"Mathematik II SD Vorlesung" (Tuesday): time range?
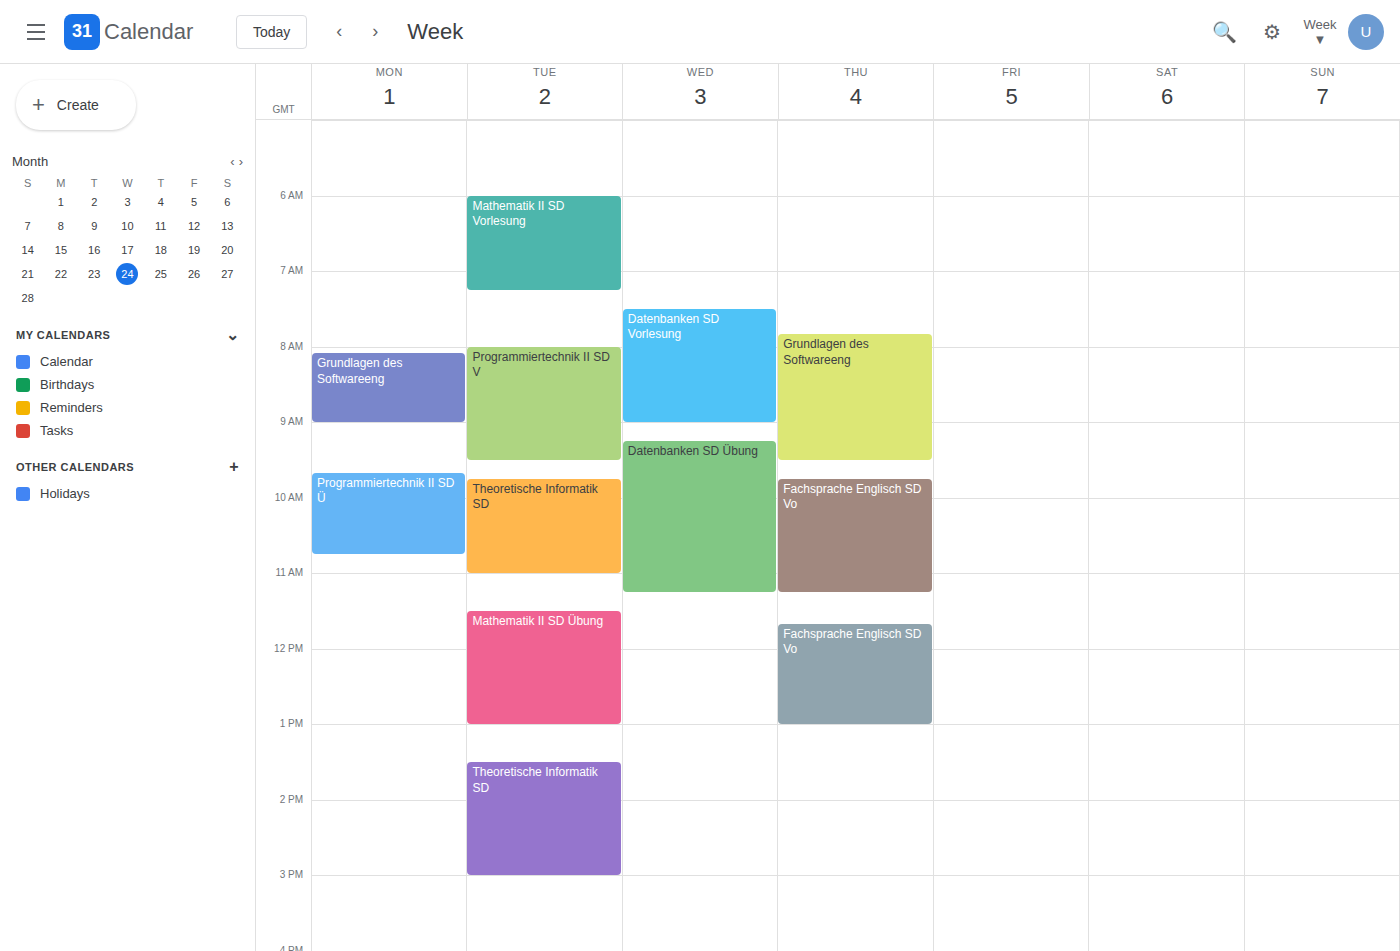
6:00 AM to 7:15 AM